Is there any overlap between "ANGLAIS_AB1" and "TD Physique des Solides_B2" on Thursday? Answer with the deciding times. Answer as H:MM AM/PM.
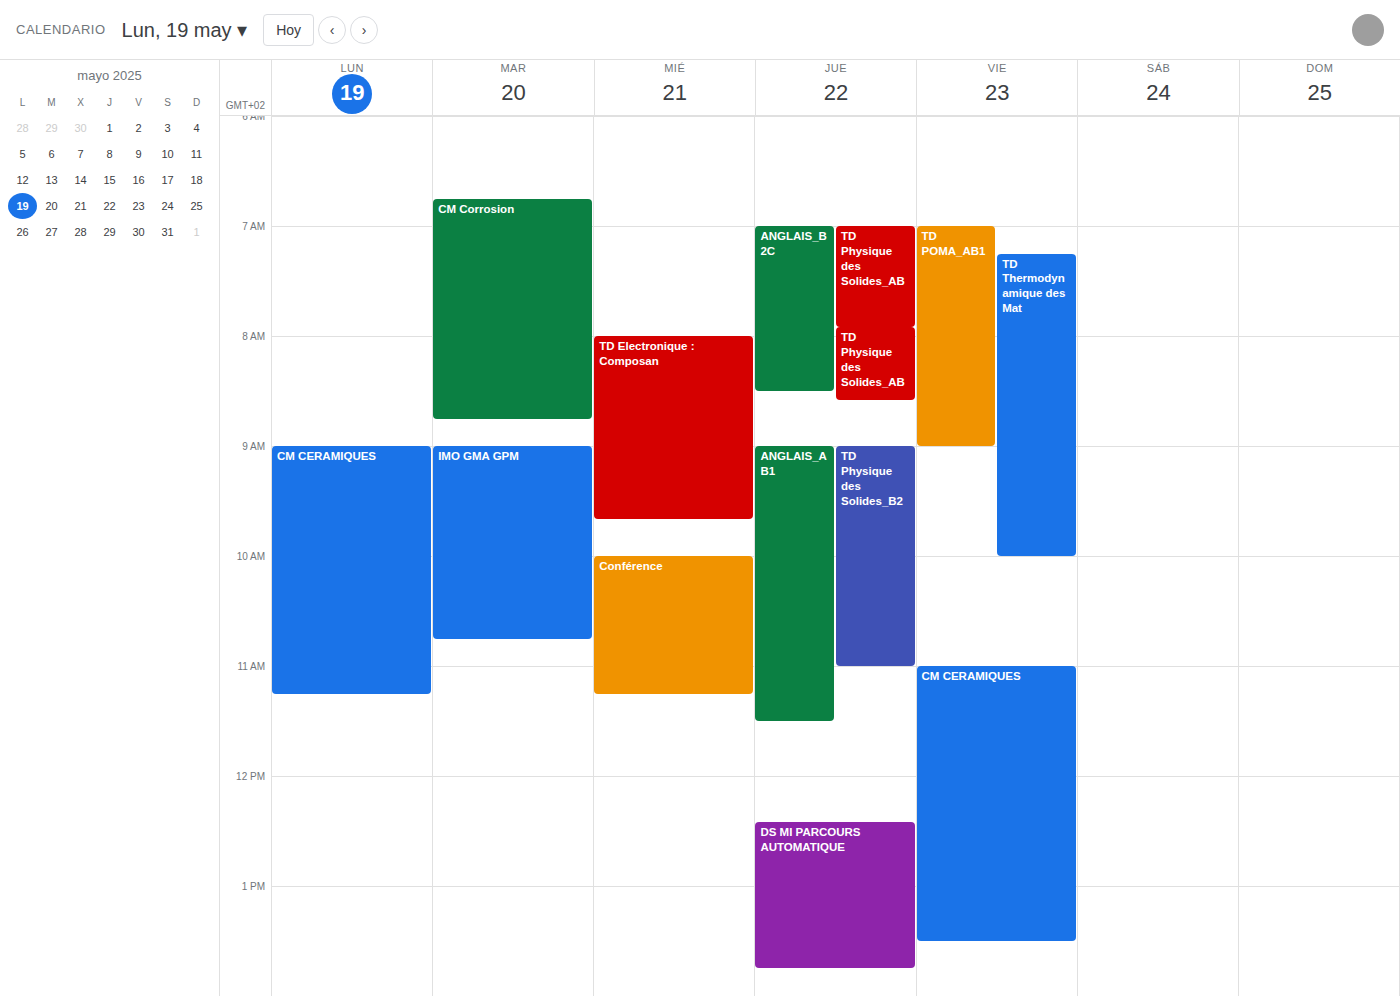
"ANGLAIS_AB1" starts at 9:00 AM, before "TD Physique des Solides_B2" ends at 11:00 AM -- they overlap.